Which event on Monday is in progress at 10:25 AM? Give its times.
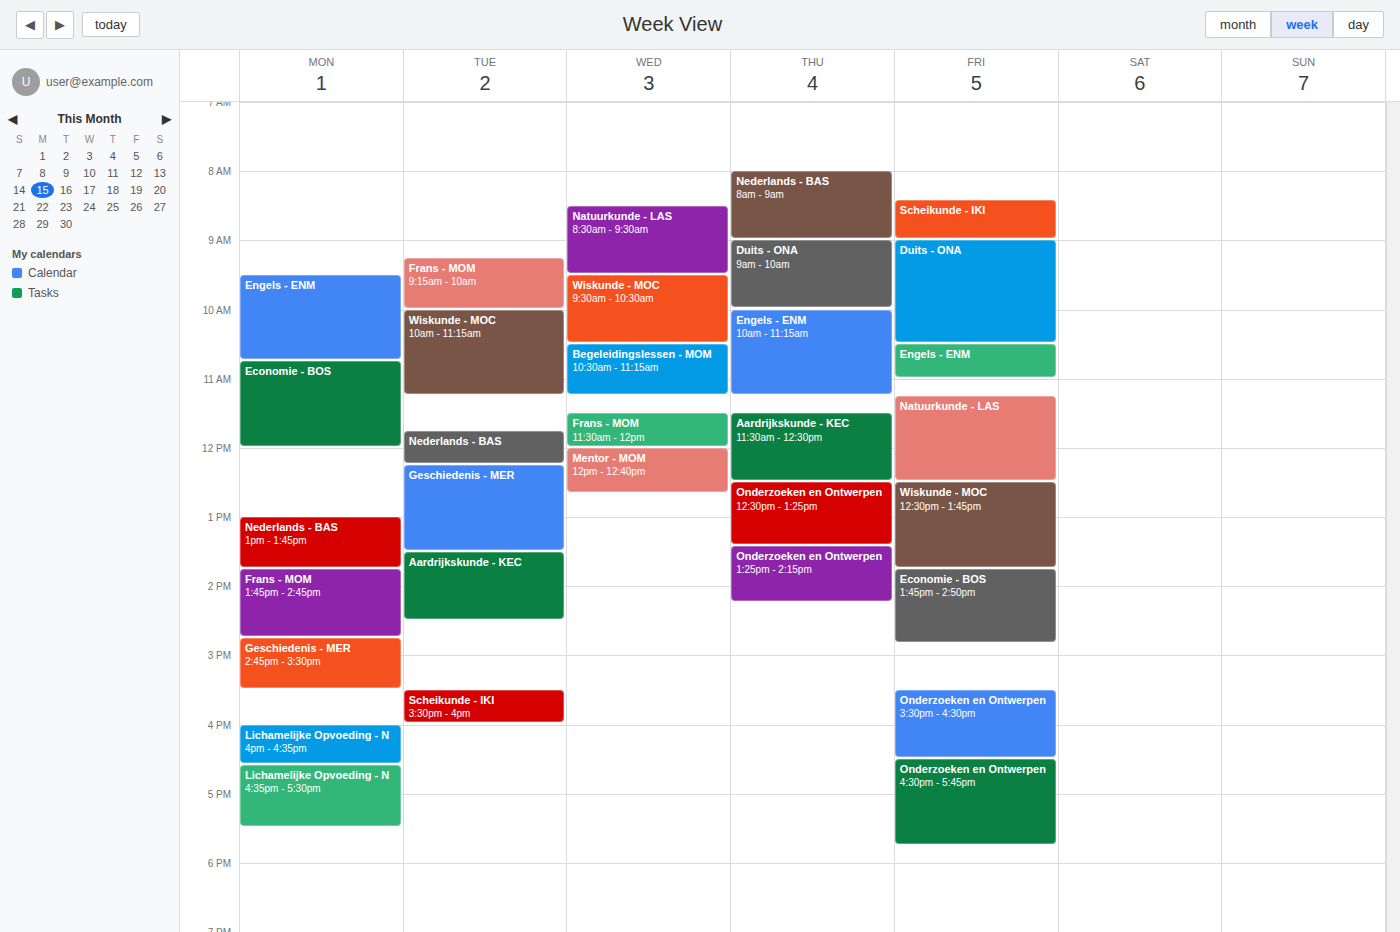
"Engels - ENM", 9:30 AM to 10:45 AM